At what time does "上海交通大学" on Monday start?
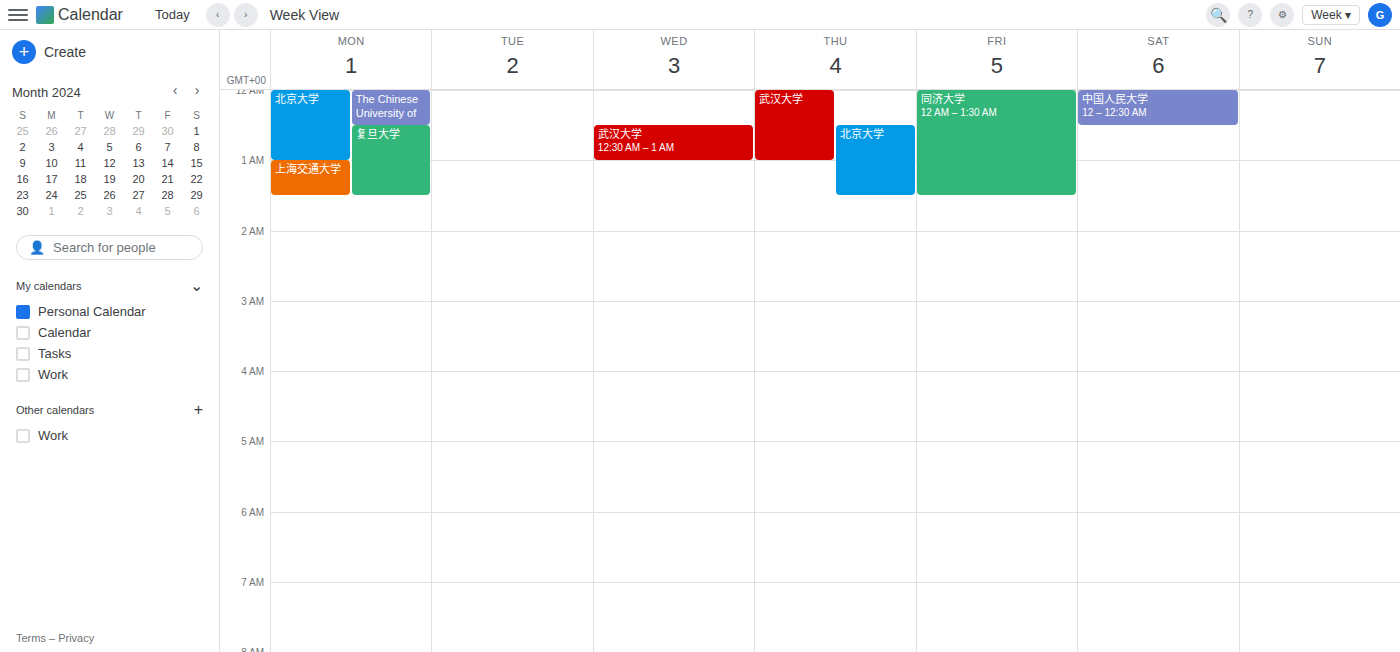
1:00 AM